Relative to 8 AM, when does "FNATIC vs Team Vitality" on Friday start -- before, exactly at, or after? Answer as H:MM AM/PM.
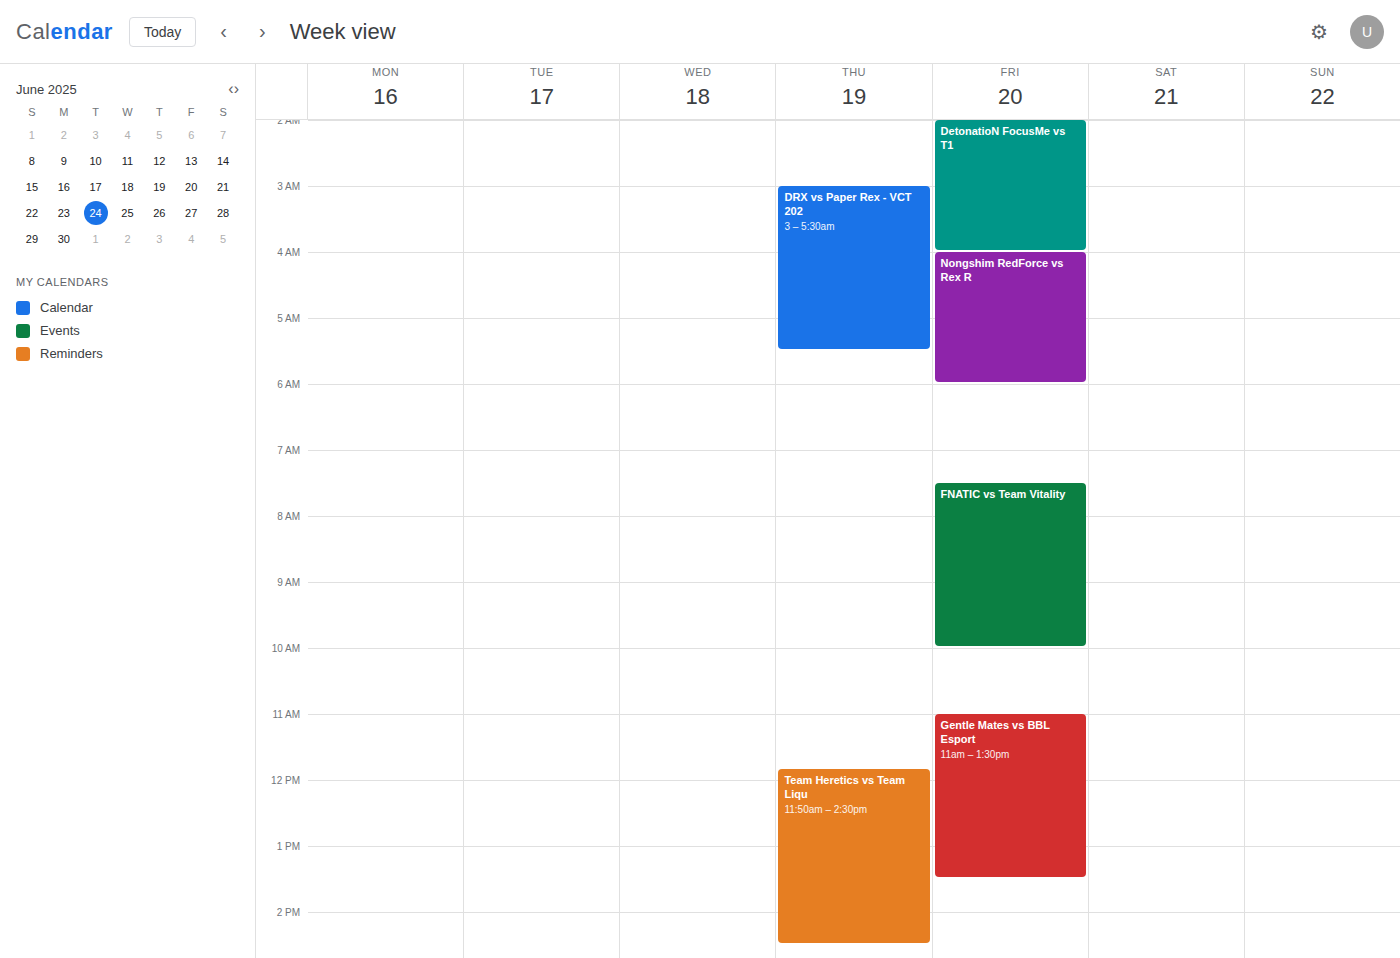
7:30 AM -- before 8 AM, 30 minutes above the 8 AM line.